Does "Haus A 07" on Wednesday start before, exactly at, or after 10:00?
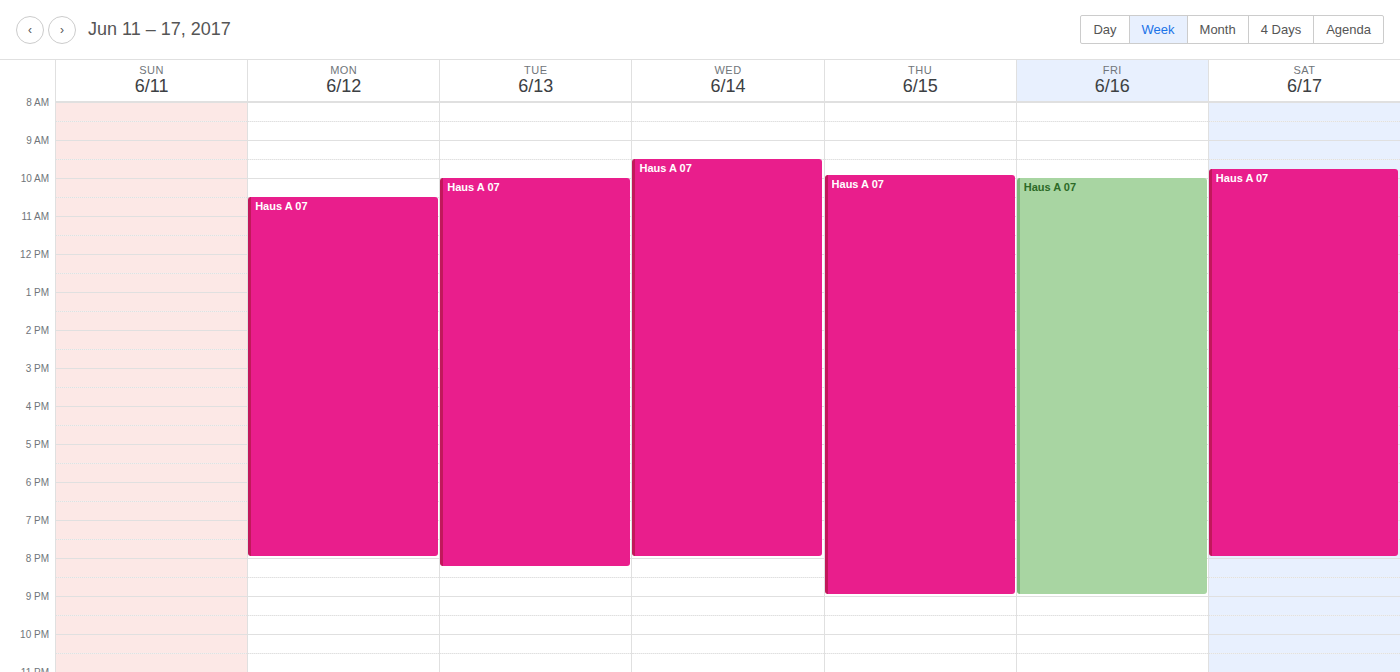
09:30 -- before 10:00, 30 minutes above the 10:00 line.